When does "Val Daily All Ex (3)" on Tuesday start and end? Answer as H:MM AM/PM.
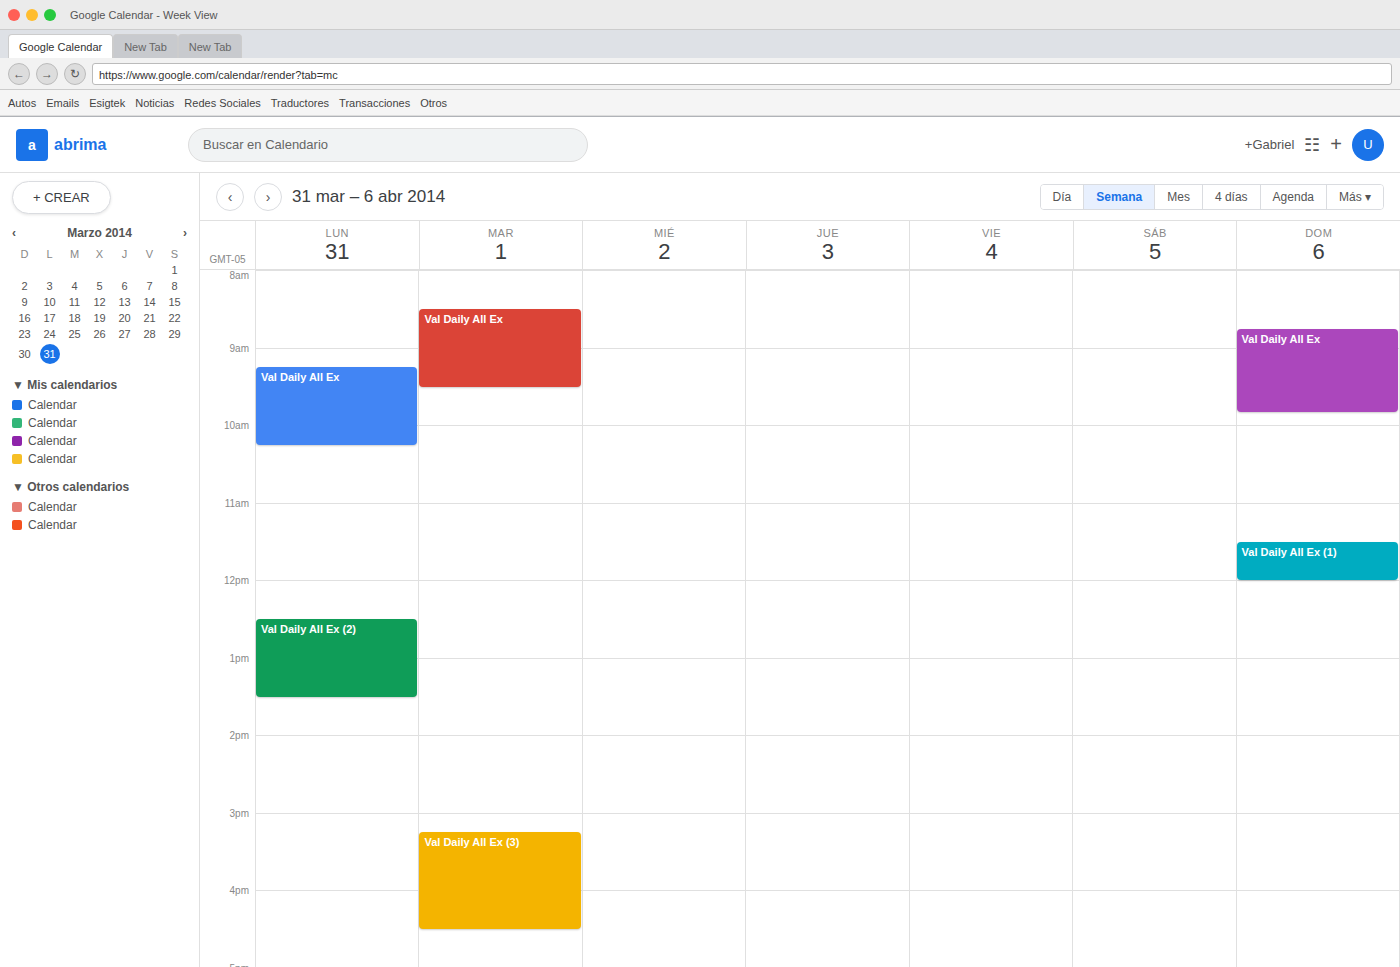
3:15 PM to 4:30 PM